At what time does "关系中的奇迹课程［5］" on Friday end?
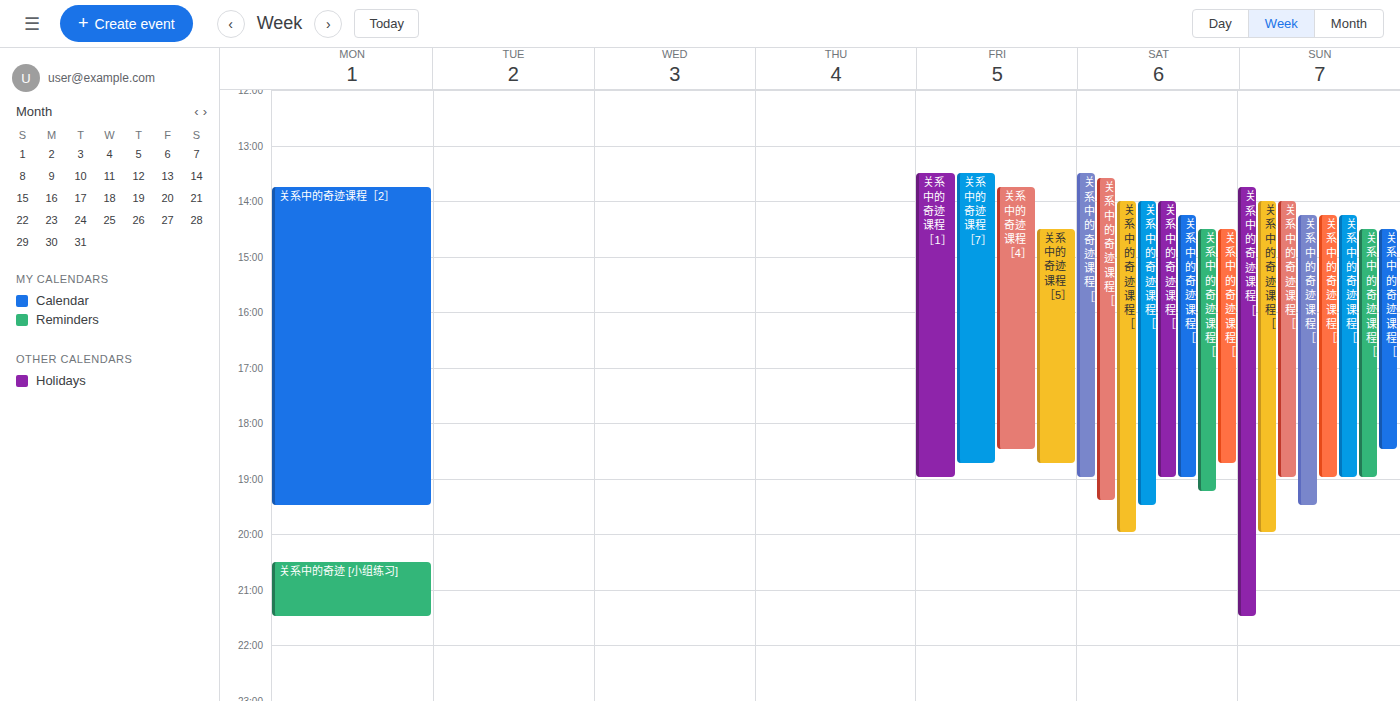
6:45 PM